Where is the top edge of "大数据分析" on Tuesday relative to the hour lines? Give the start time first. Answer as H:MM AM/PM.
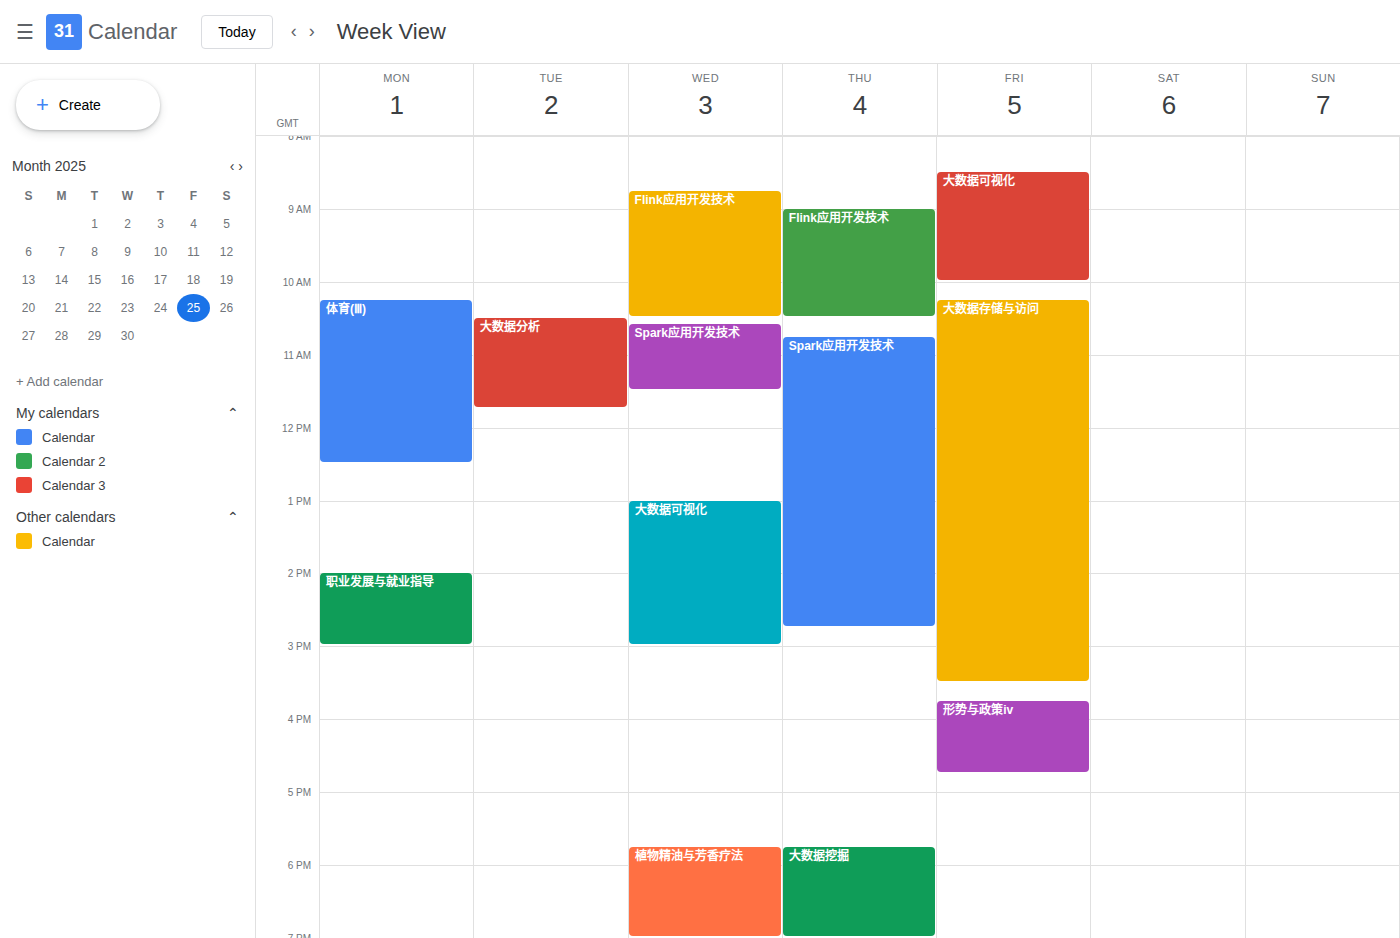
10:30 AM -- halfway between the 10 AM and 11 AM lines.